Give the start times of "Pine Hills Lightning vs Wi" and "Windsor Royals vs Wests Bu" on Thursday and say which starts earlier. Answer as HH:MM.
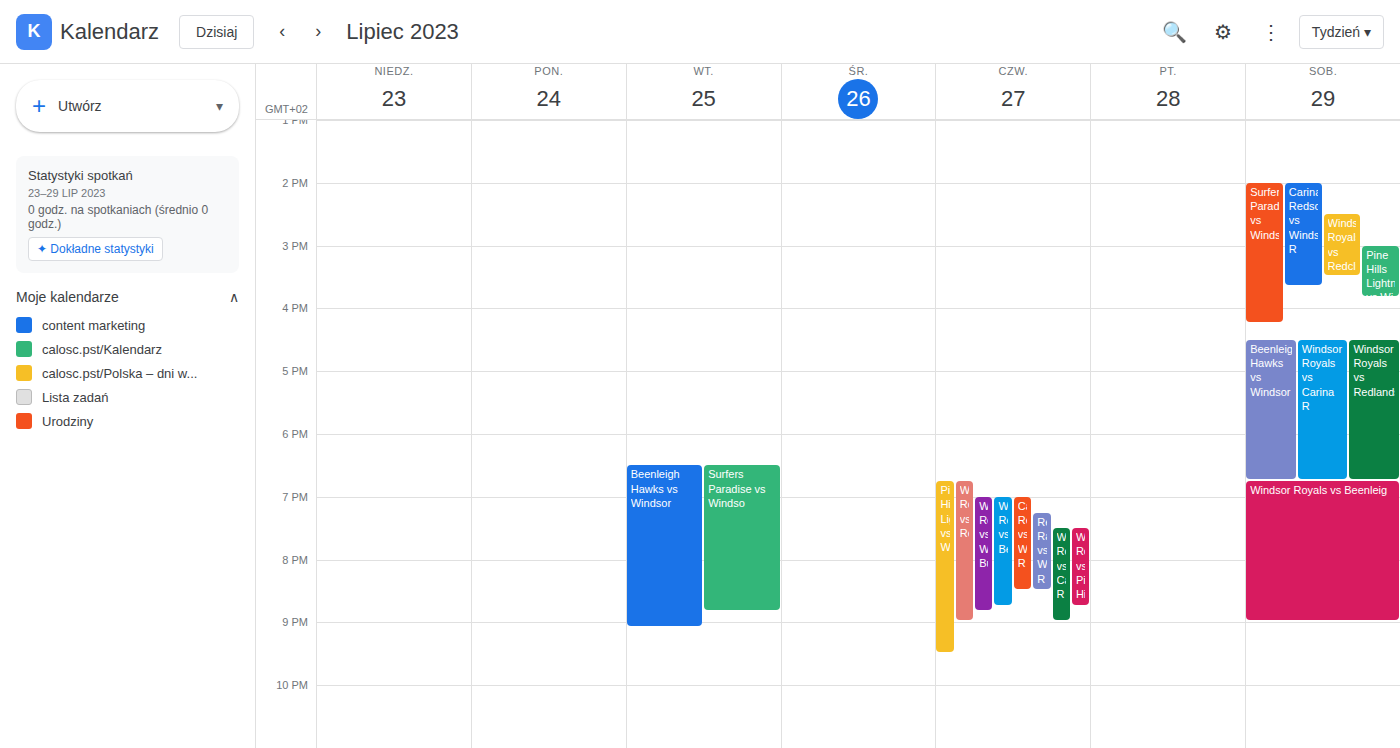
"Pine Hills Lightning vs Wi" 18:45; "Windsor Royals vs Wests Bu" 19:00.